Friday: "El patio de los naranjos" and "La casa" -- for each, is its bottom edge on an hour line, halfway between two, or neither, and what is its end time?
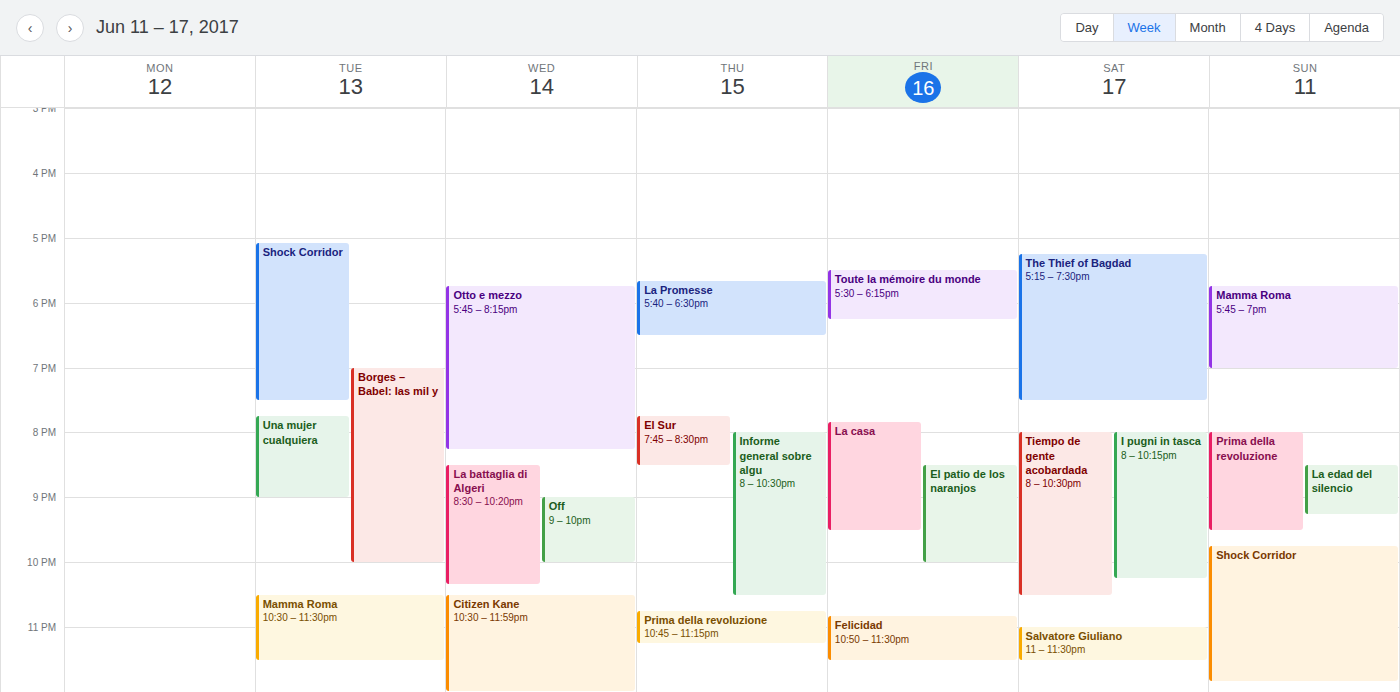
"El patio de los naranjos": 10:00 PM, exactly on the 10 PM line. "La casa": 9:30 PM, halfway between the 9 PM and 10 PM lines.